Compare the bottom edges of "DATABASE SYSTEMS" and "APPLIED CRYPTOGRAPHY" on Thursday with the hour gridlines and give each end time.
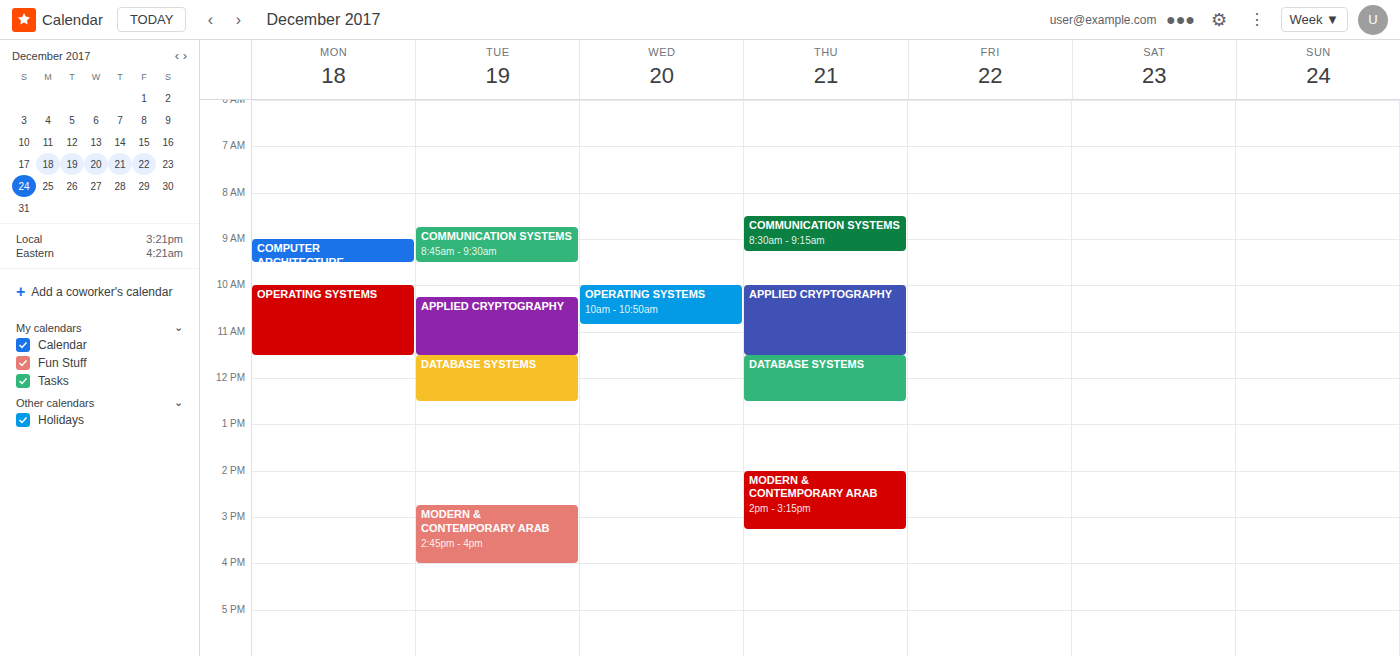
"DATABASE SYSTEMS": 12:30 PM, halfway between the 12 PM and 1 PM lines. "APPLIED CRYPTOGRAPHY": 11:30 AM, halfway between the 11 AM and 12 PM lines.